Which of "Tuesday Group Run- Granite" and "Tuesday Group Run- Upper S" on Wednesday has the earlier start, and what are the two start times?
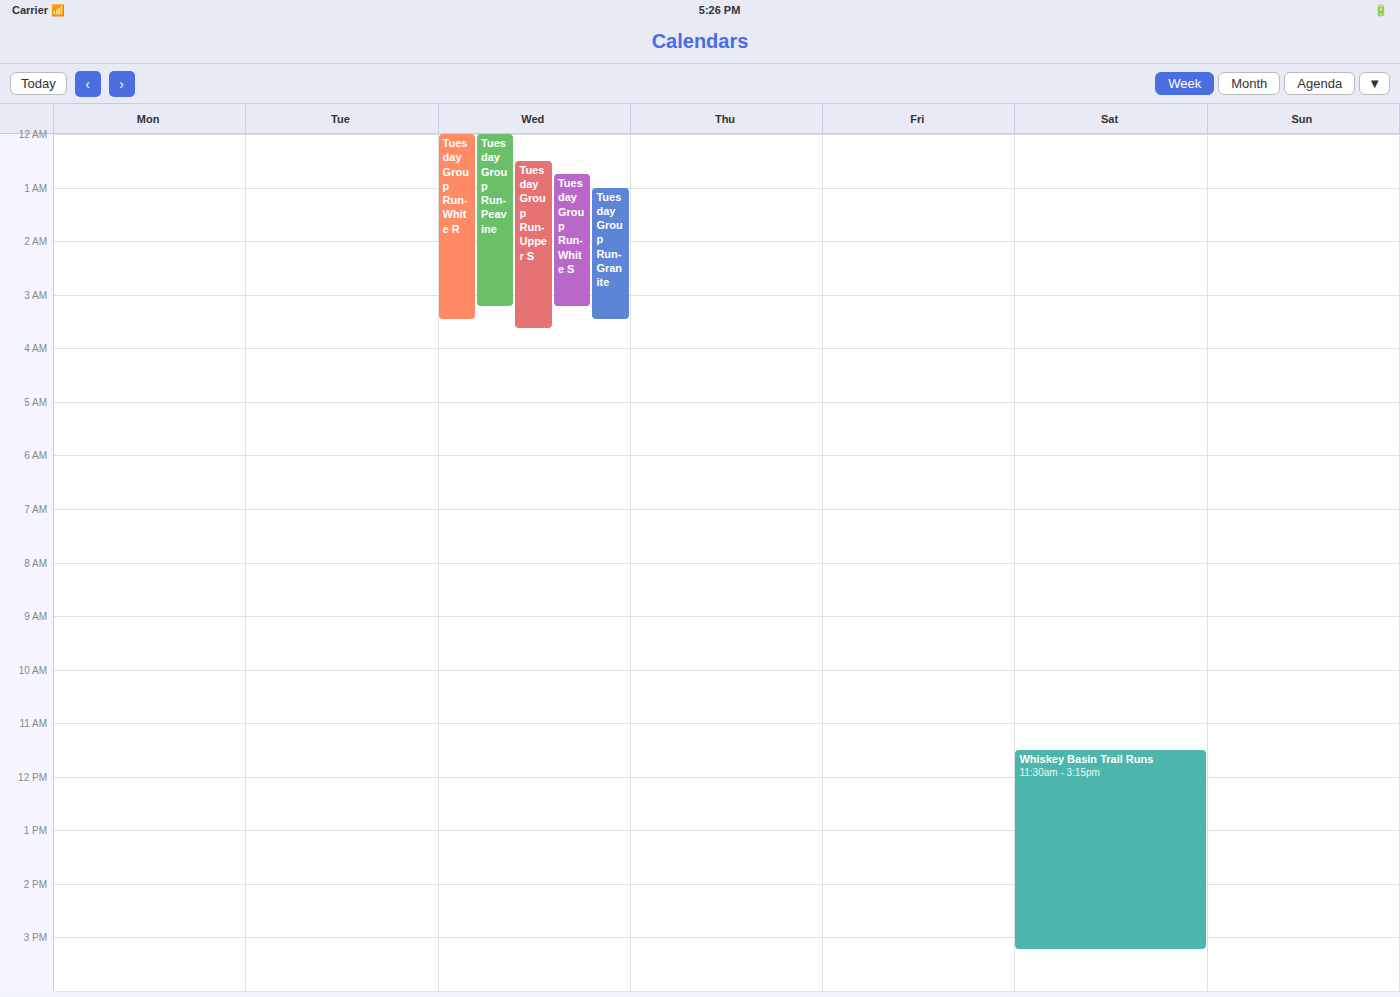
"Tuesday Group Run- Upper S" 12:30 AM; "Tuesday Group Run- Granite" 1:00 AM.